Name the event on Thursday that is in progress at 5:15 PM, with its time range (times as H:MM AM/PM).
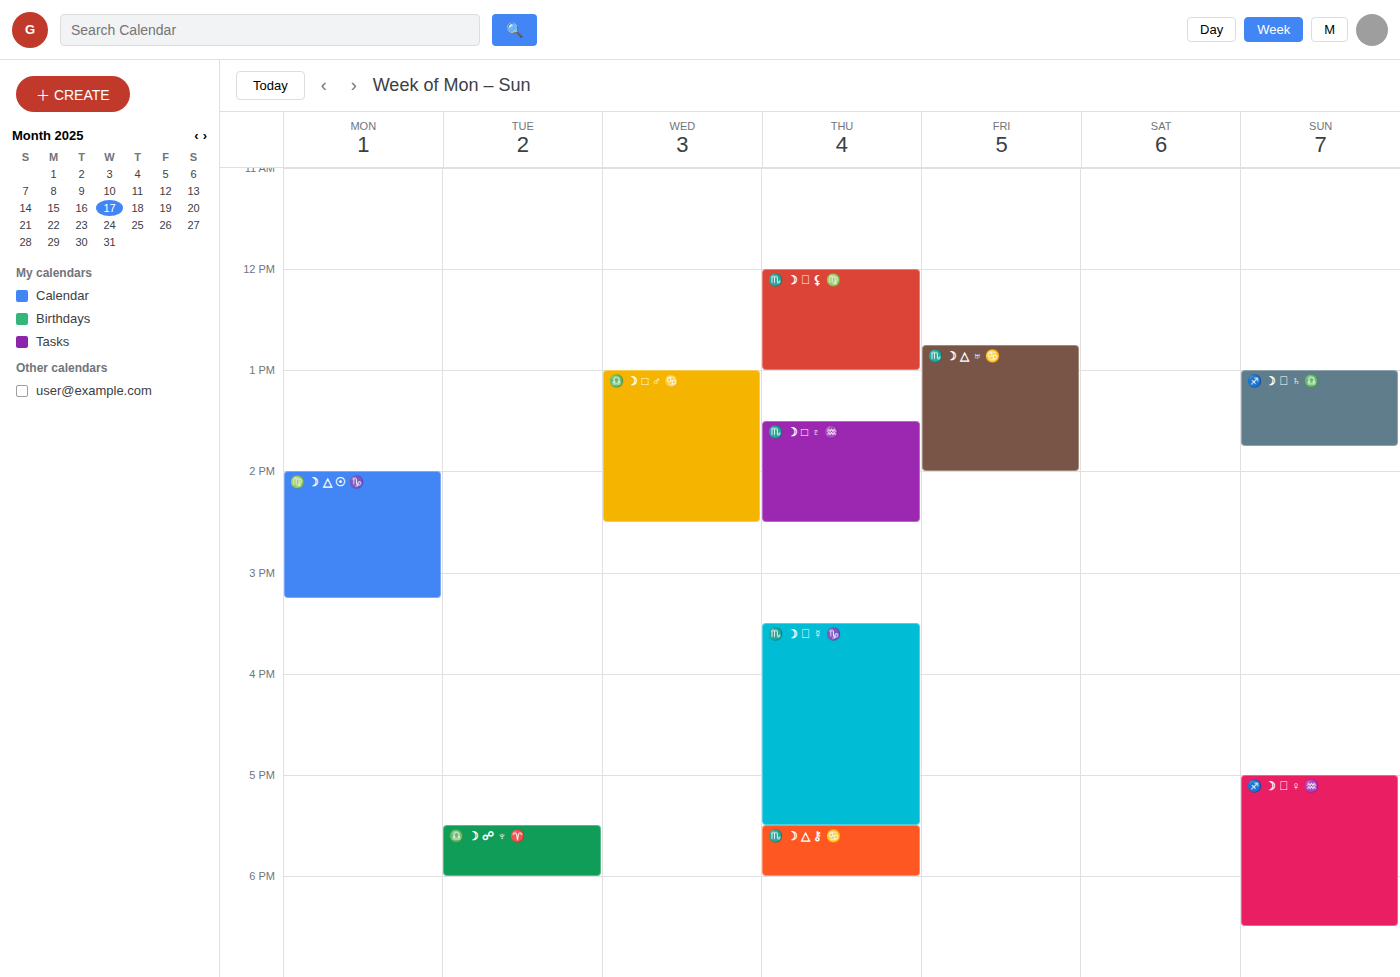
"♏️ ☽ ⚹ ☿ ♑️", 3:30 PM to 5:30 PM